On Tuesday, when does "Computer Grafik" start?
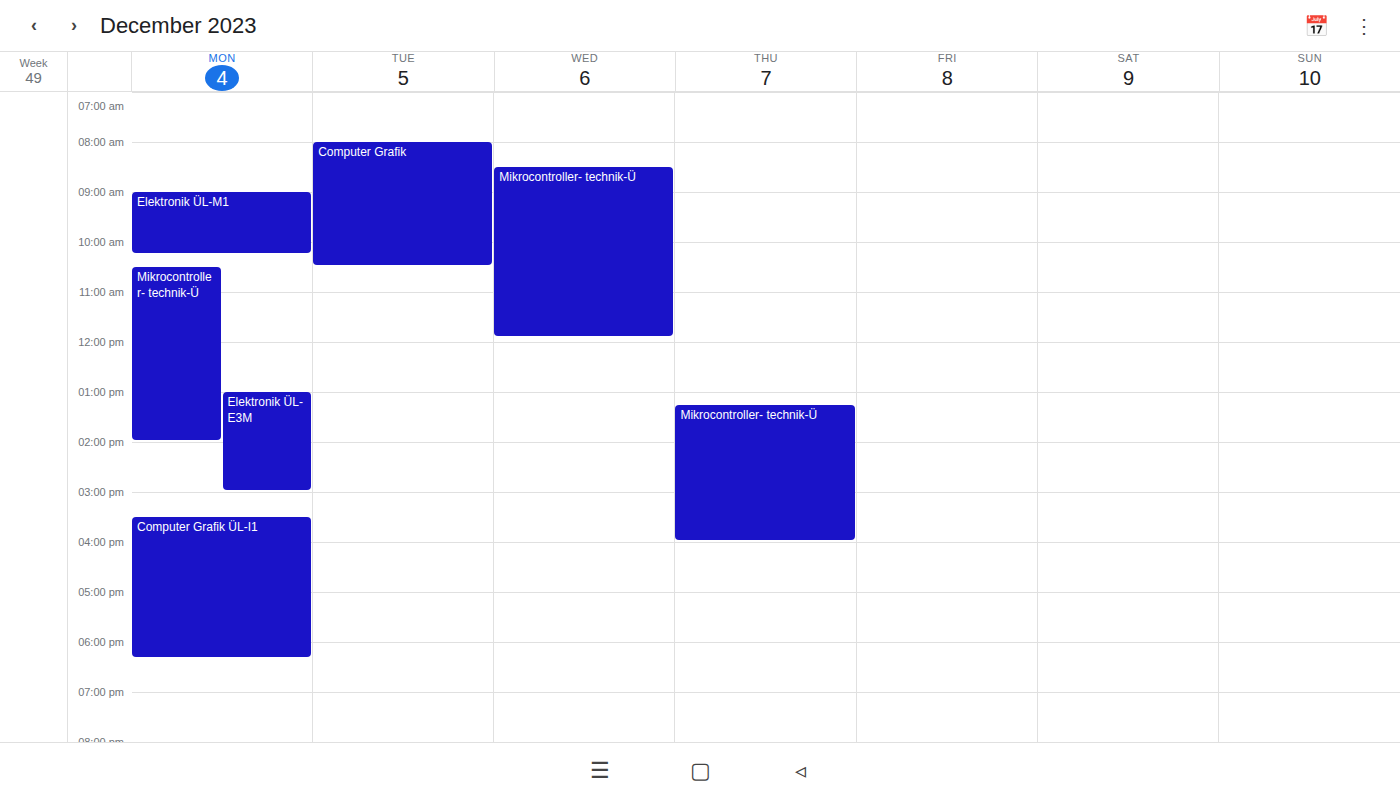
8:00 AM